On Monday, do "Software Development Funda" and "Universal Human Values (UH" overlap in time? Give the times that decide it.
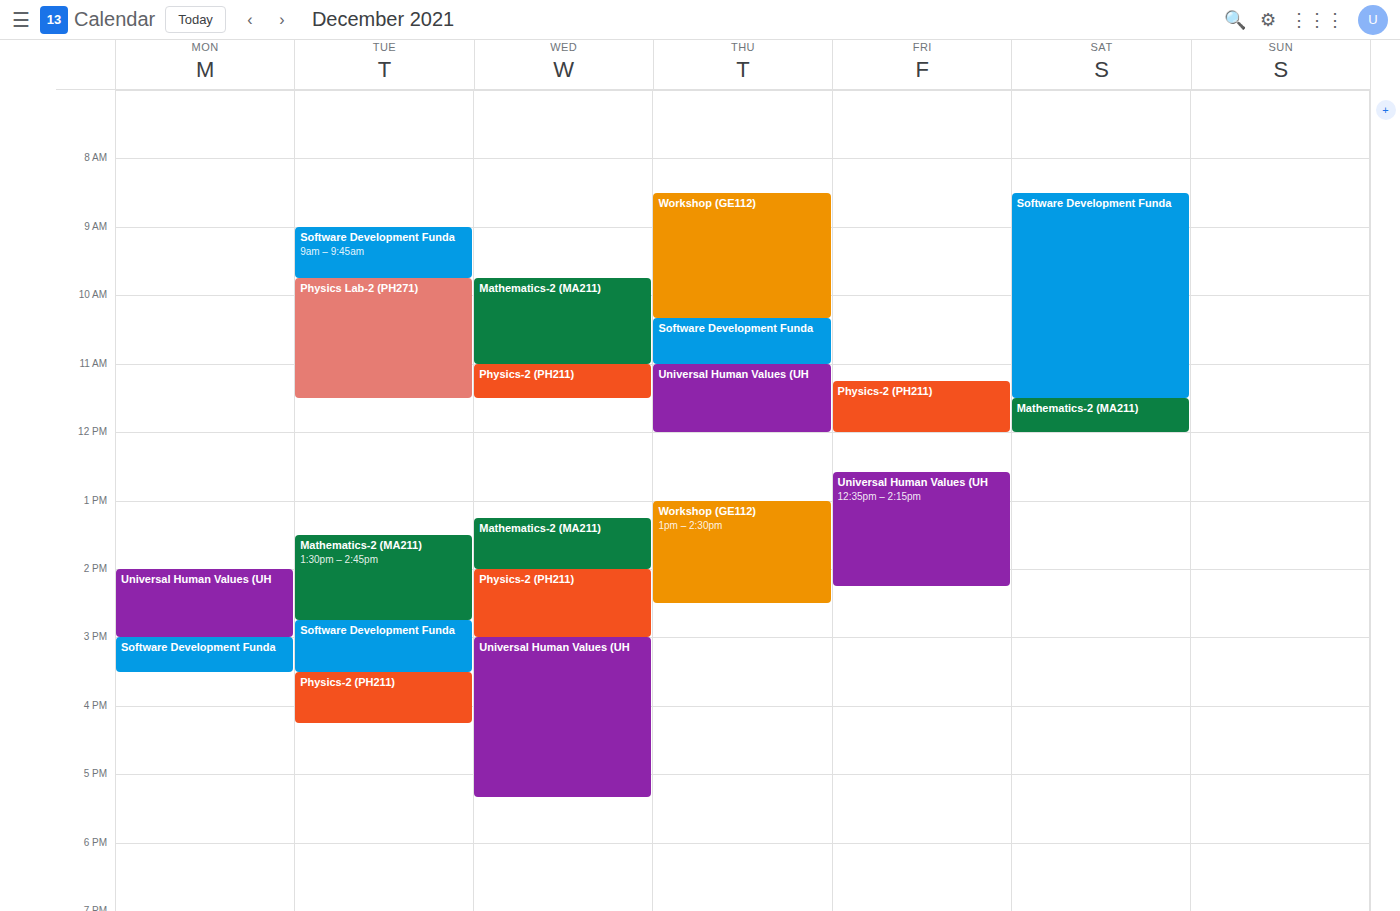
"Universal Human Values (UH" ends at 3:00 PM, exactly when "Software Development Funda" starts -- they touch but do not overlap.